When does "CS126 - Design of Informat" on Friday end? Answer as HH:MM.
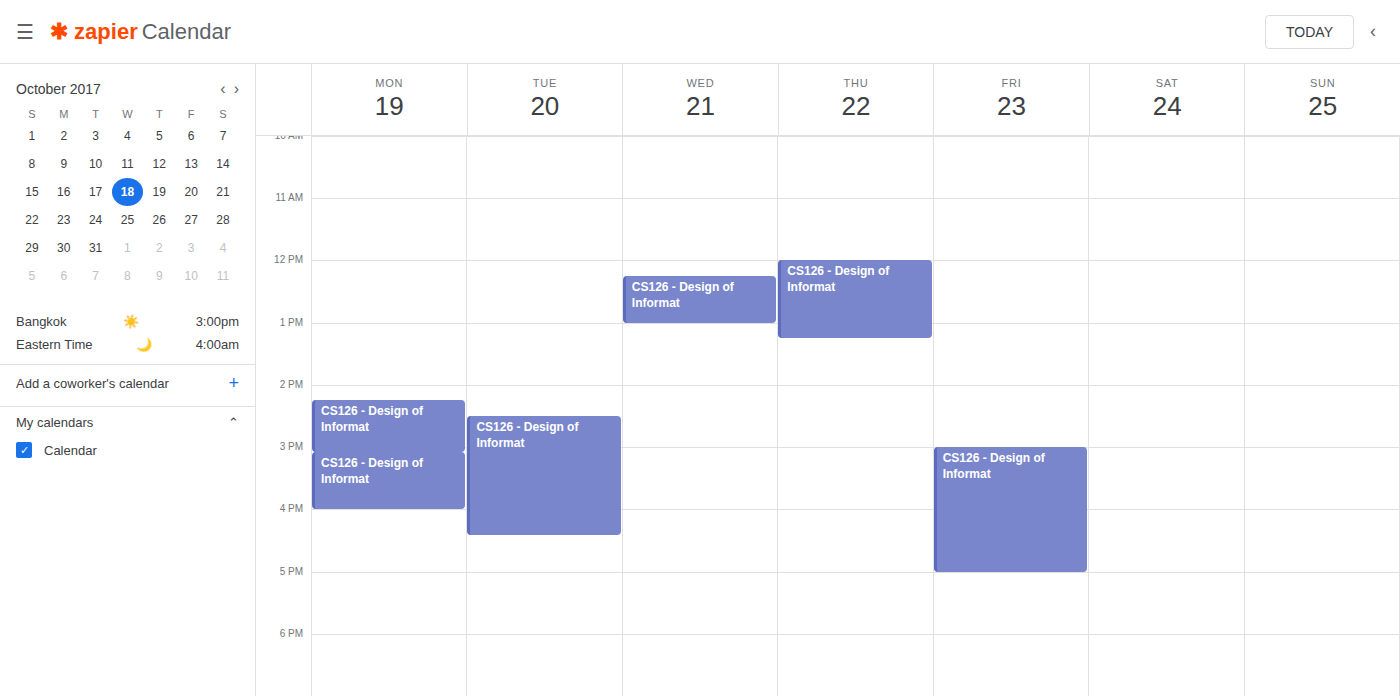
17:00